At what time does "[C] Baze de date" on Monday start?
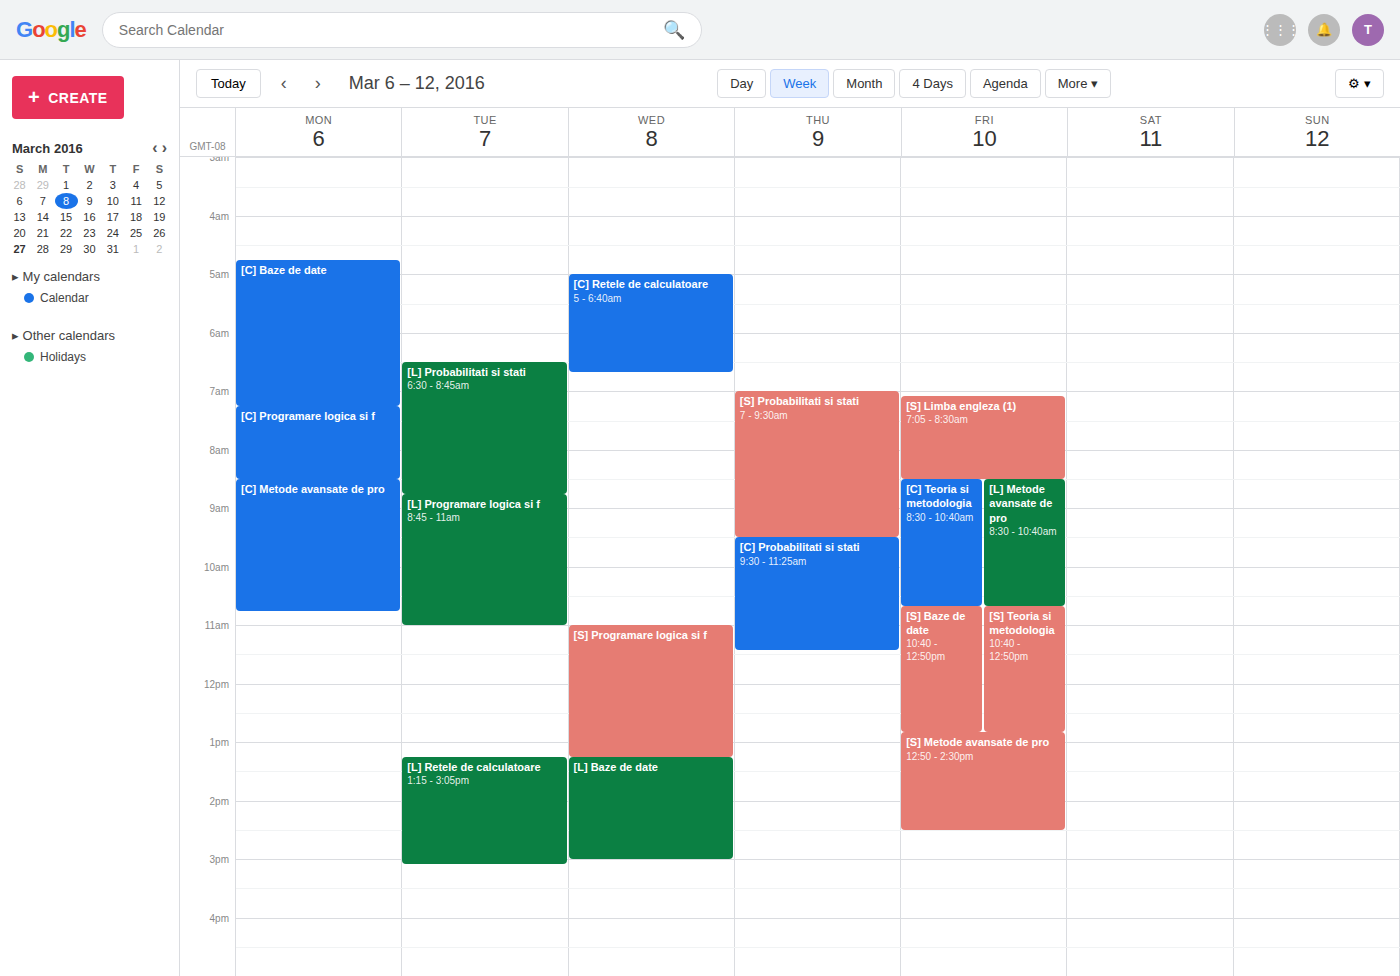
4:45 AM